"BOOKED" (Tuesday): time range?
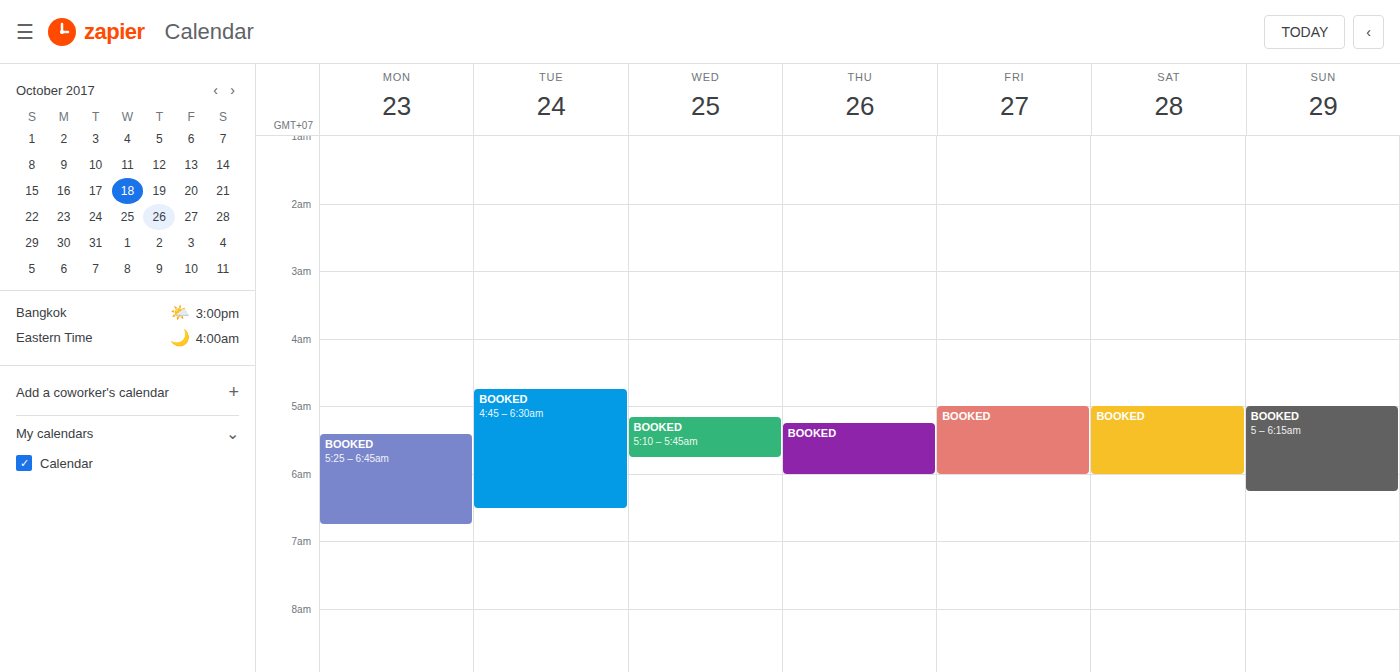
4:45 AM to 6:30 AM